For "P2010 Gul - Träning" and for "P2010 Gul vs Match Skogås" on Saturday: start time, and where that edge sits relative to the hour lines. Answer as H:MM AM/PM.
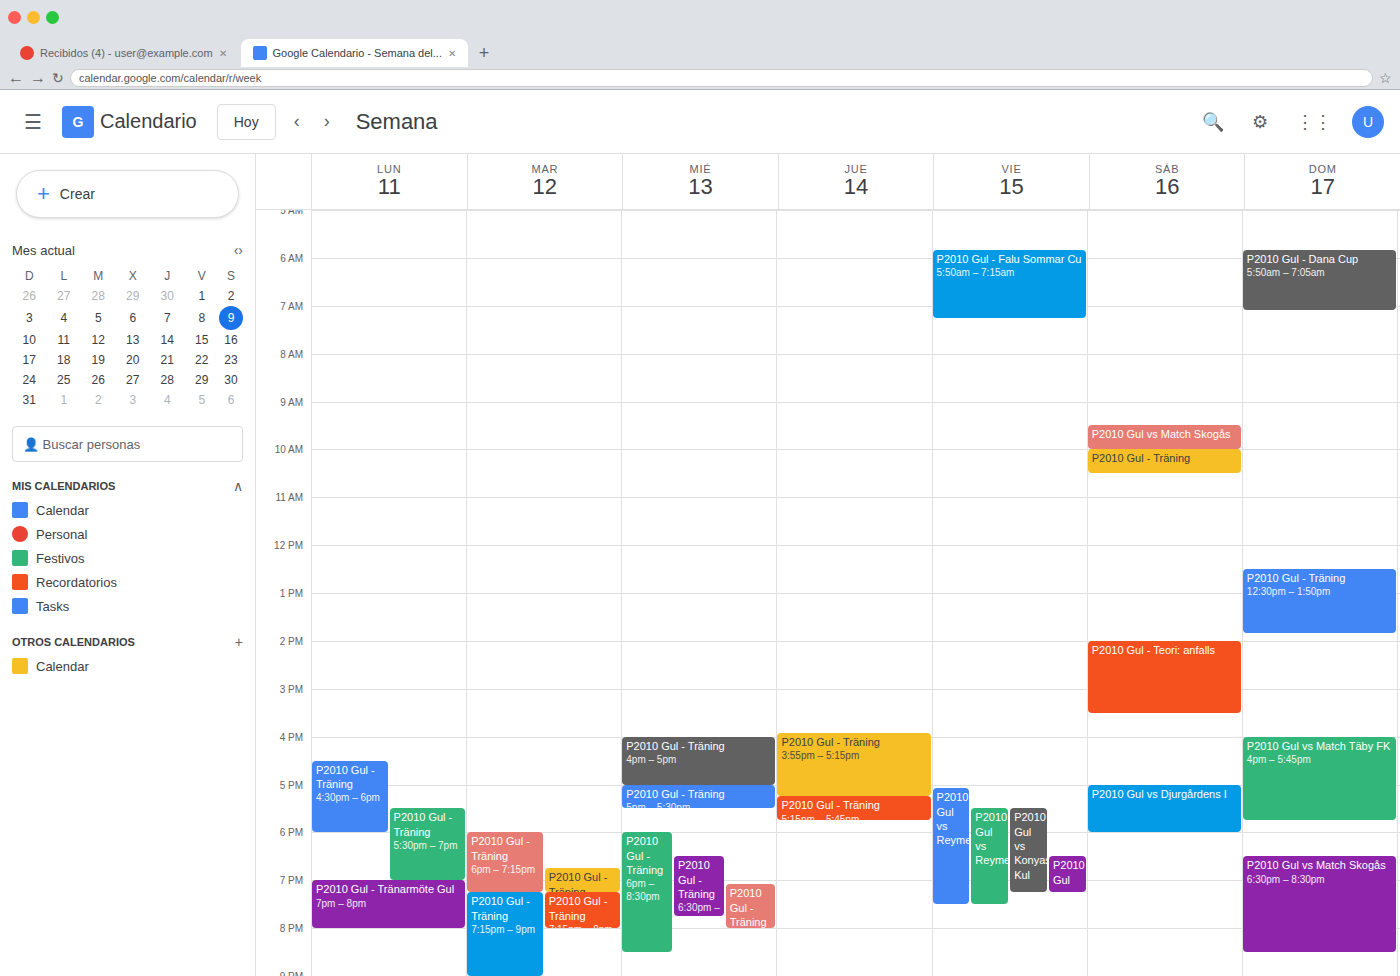
"P2010 Gul - Träning": 10:00 AM, exactly on the 10 AM line. "P2010 Gul vs Match Skogås": 9:30 AM, halfway between the 9 AM and 10 AM lines.